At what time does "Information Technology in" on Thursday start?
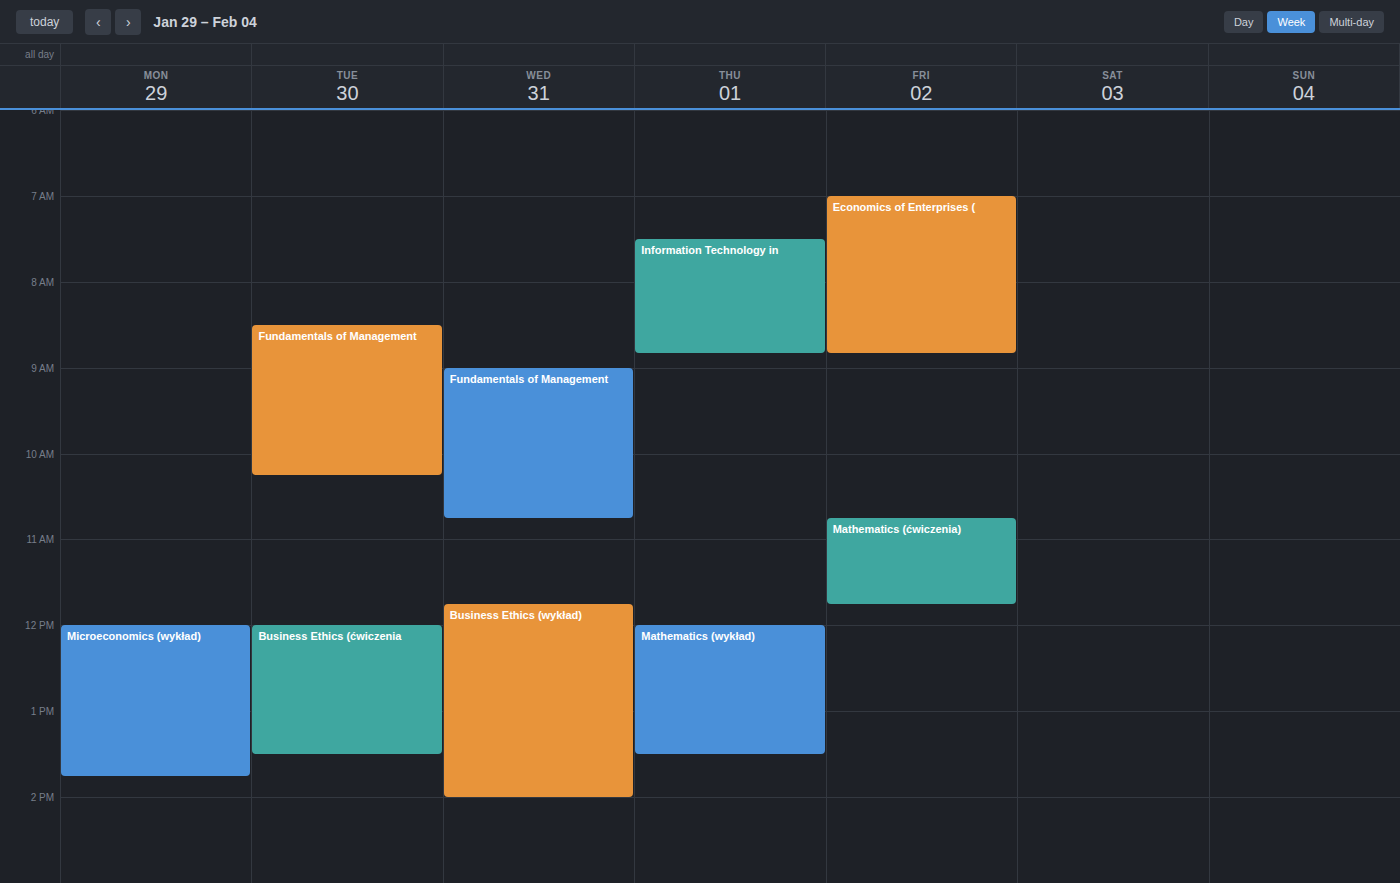
7:30 AM